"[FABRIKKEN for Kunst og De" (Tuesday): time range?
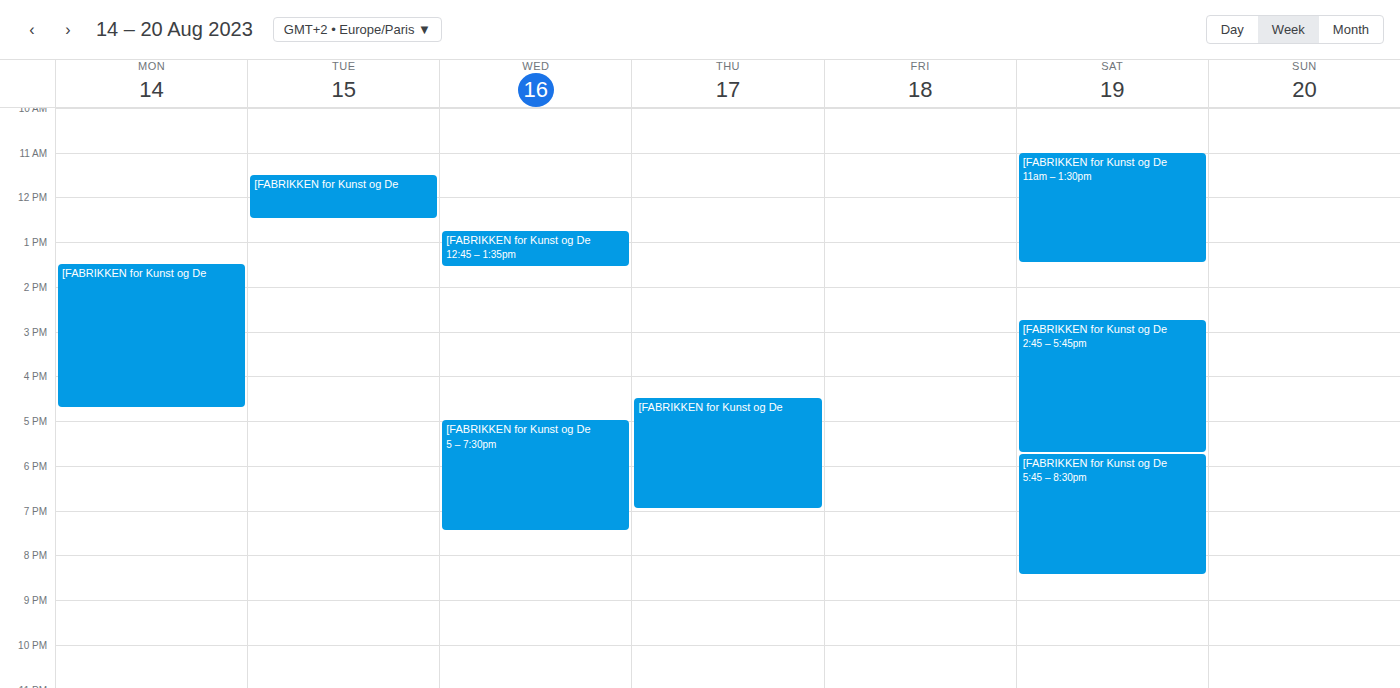
11:30 AM to 12:30 PM